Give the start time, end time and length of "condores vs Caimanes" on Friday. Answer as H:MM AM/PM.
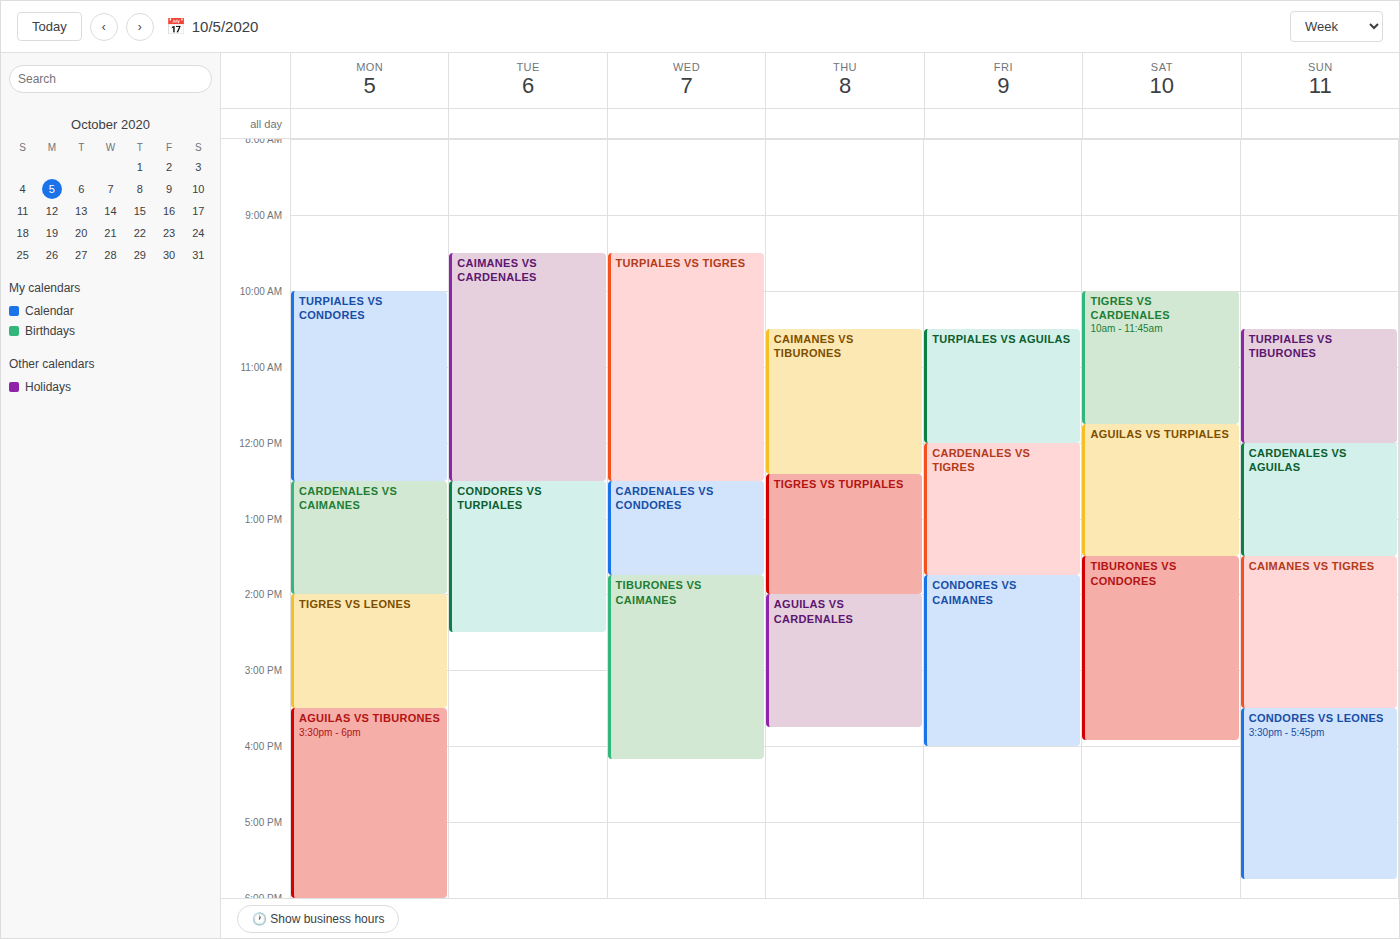
1:45 PM to 4:00 PM, 2 hours 15 minutes